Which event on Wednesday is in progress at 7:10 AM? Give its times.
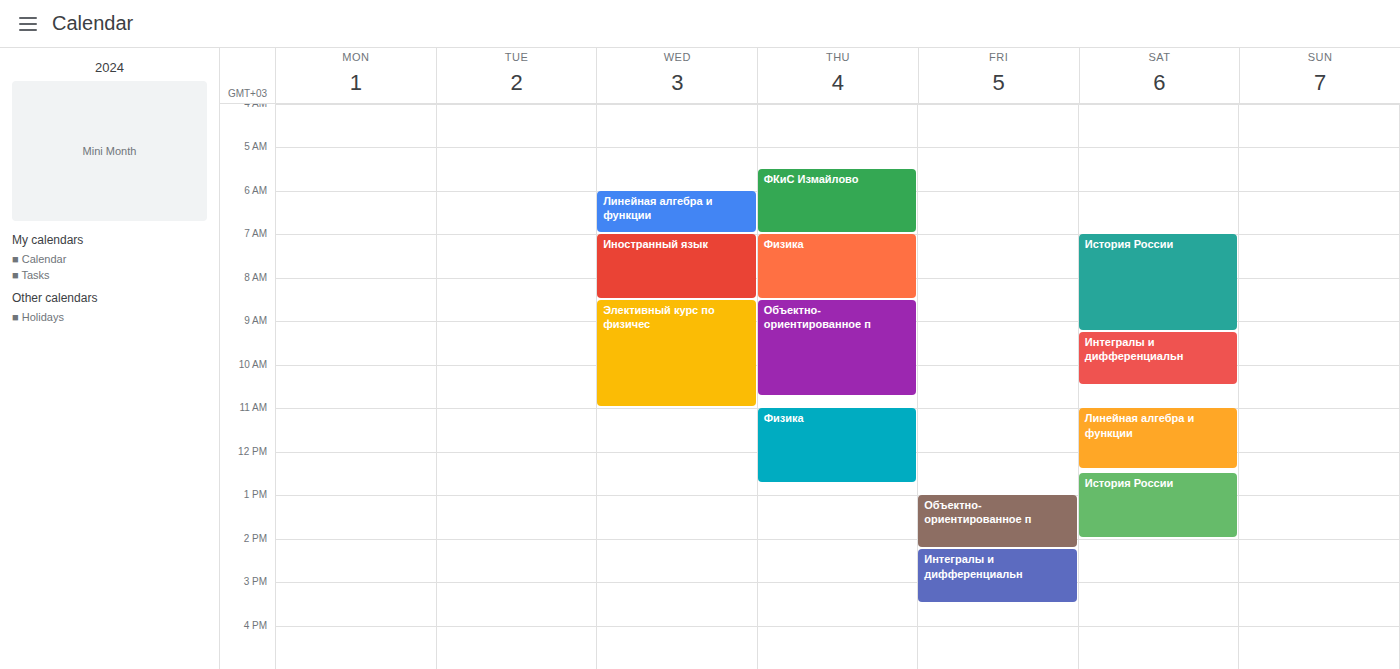
"Иностранный язык", 7:00 AM to 8:30 AM